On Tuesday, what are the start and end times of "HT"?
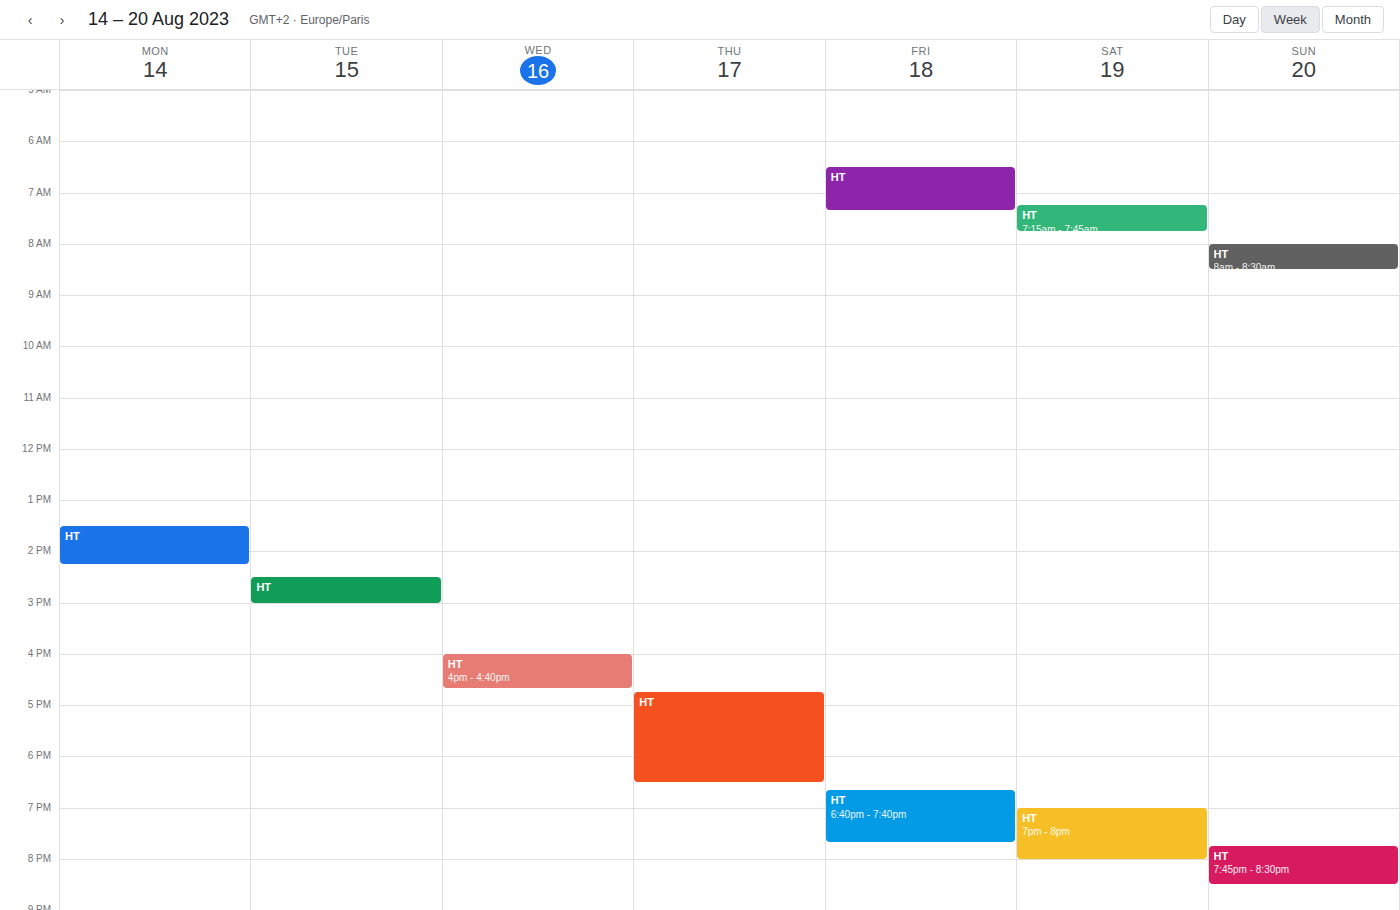
2:30 PM to 3:00 PM